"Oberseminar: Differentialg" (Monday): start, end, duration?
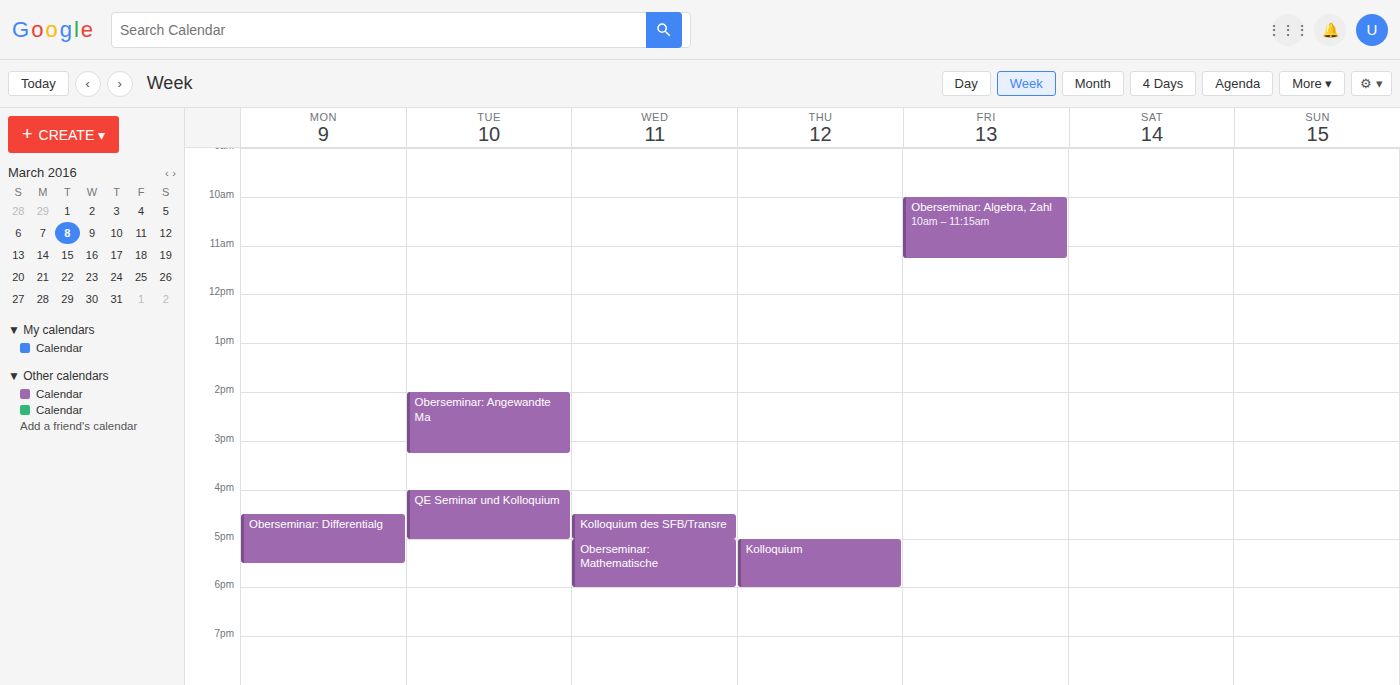
4:30 PM to 5:30 PM, 1 hour